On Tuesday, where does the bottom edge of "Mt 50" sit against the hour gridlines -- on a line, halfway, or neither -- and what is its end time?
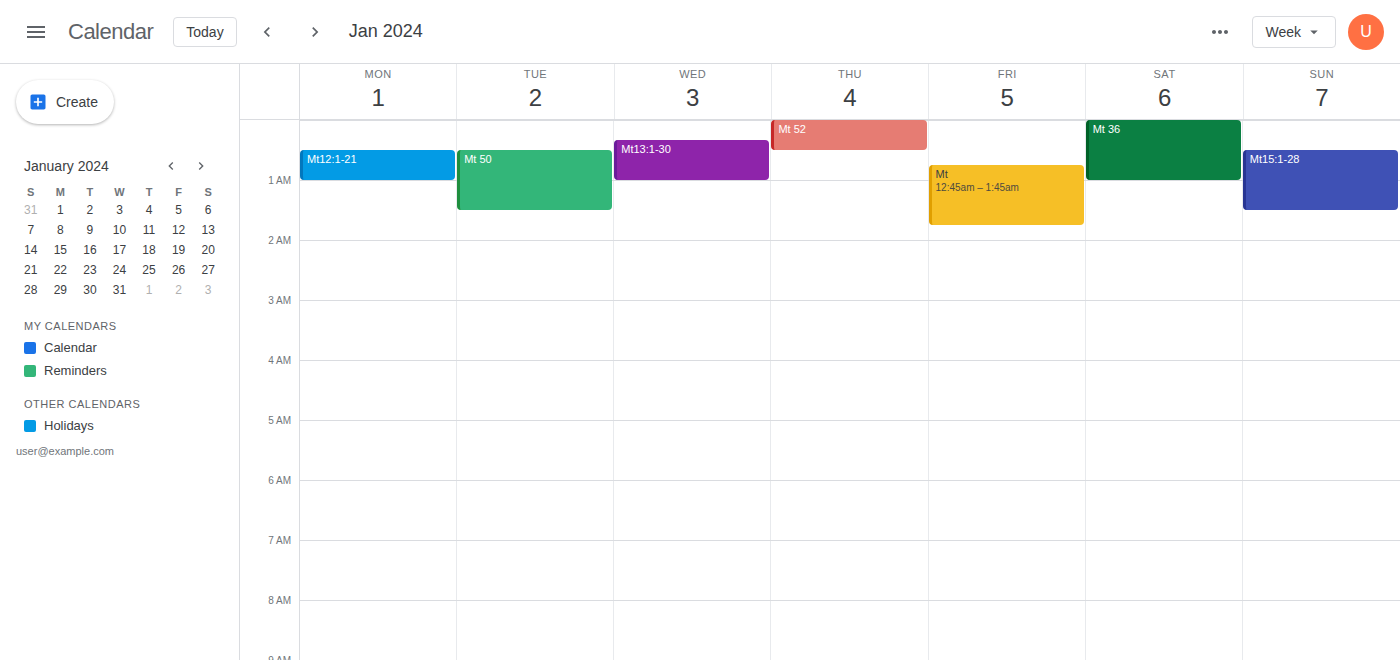
1:30 AM -- halfway between the 1 AM and 2 AM lines.